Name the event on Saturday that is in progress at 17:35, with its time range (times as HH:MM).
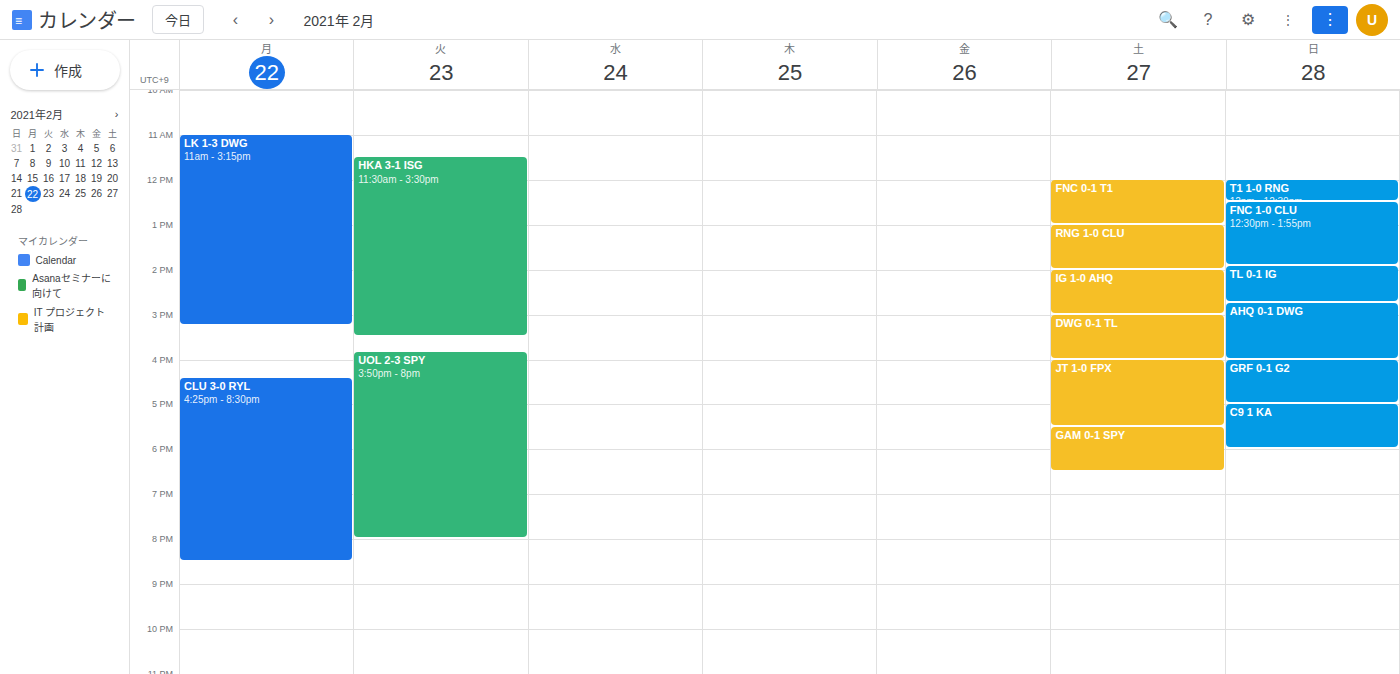
"GAM 0-1 SPY", 17:30 to 18:30